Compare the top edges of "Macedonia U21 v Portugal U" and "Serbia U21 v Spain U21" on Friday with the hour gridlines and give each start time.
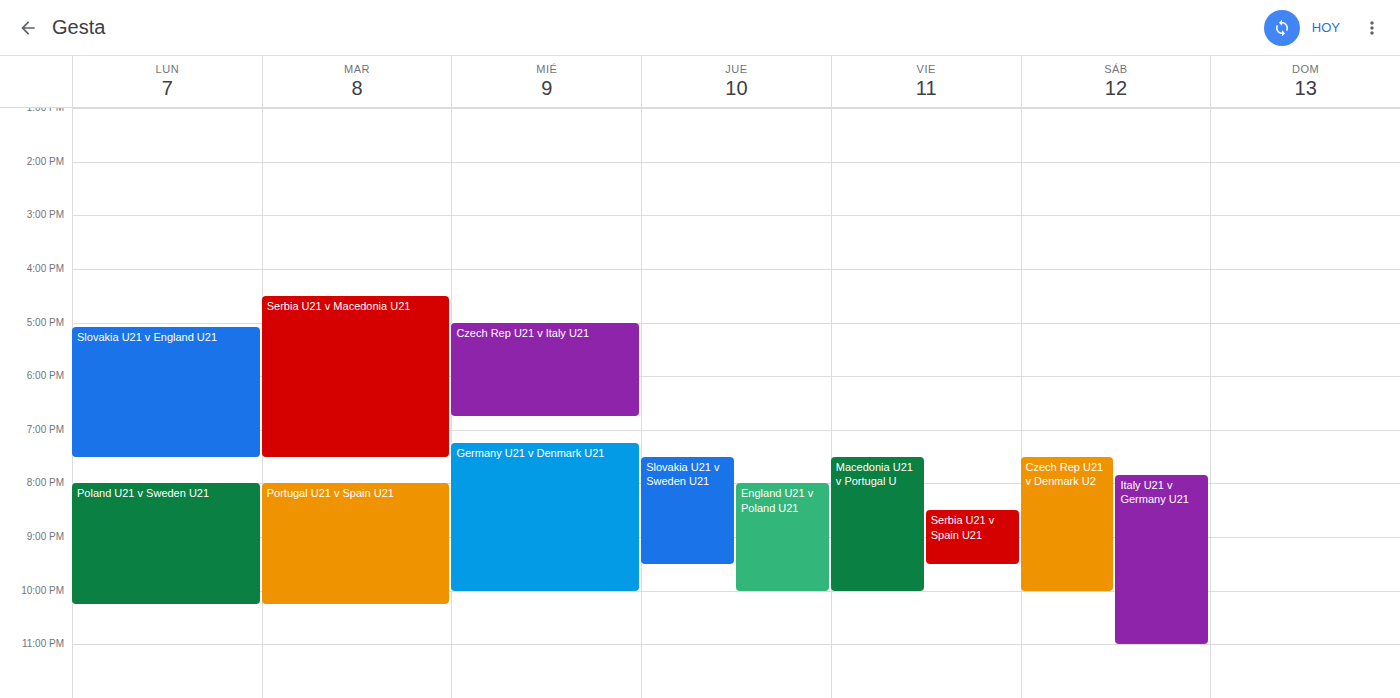
"Macedonia U21 v Portugal U": 19:30, halfway between the 19:00 and 20:00 lines. "Serbia U21 v Spain U21": 20:30, halfway between the 20:00 and 21:00 lines.